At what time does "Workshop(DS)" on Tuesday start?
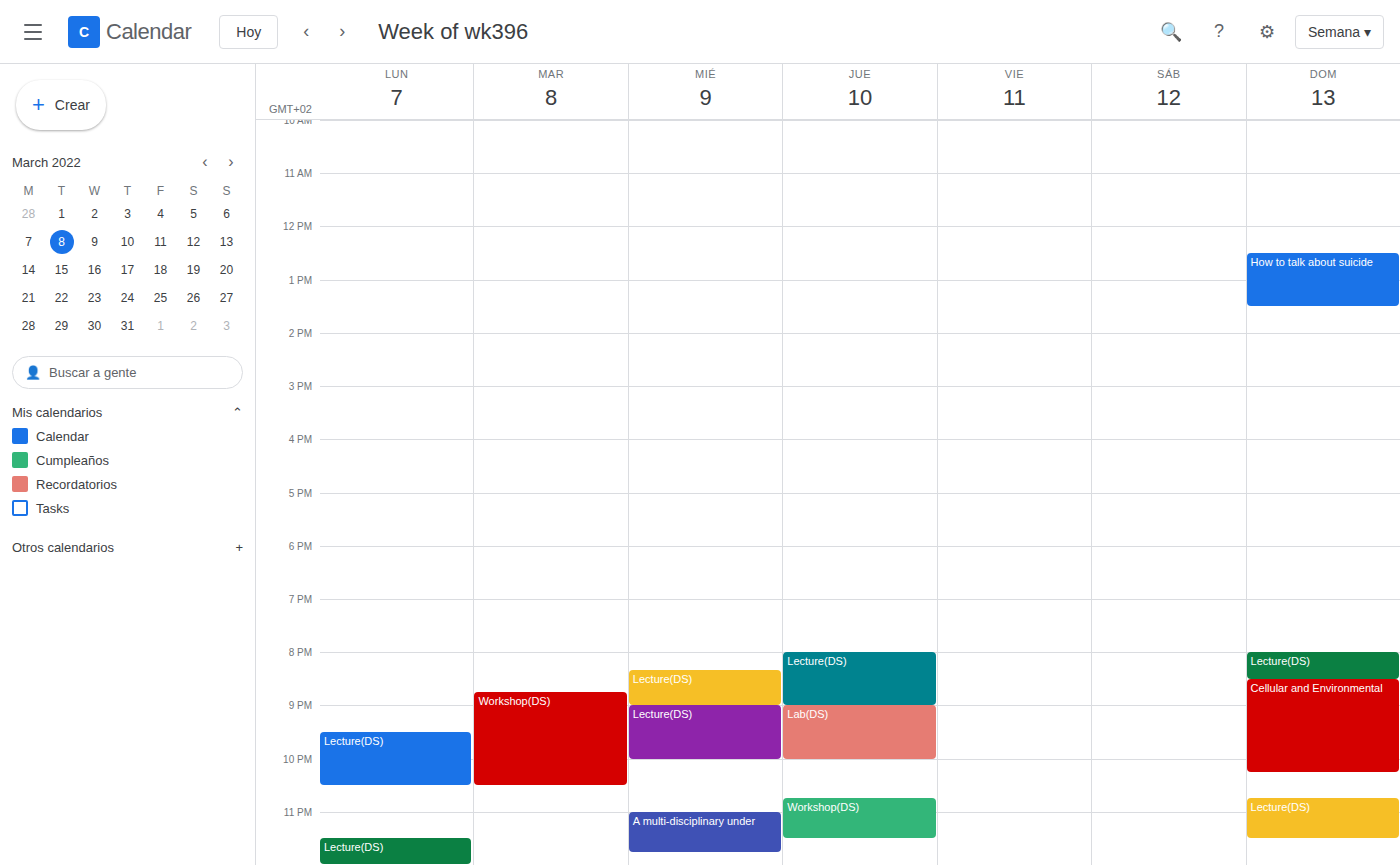
8:45 PM